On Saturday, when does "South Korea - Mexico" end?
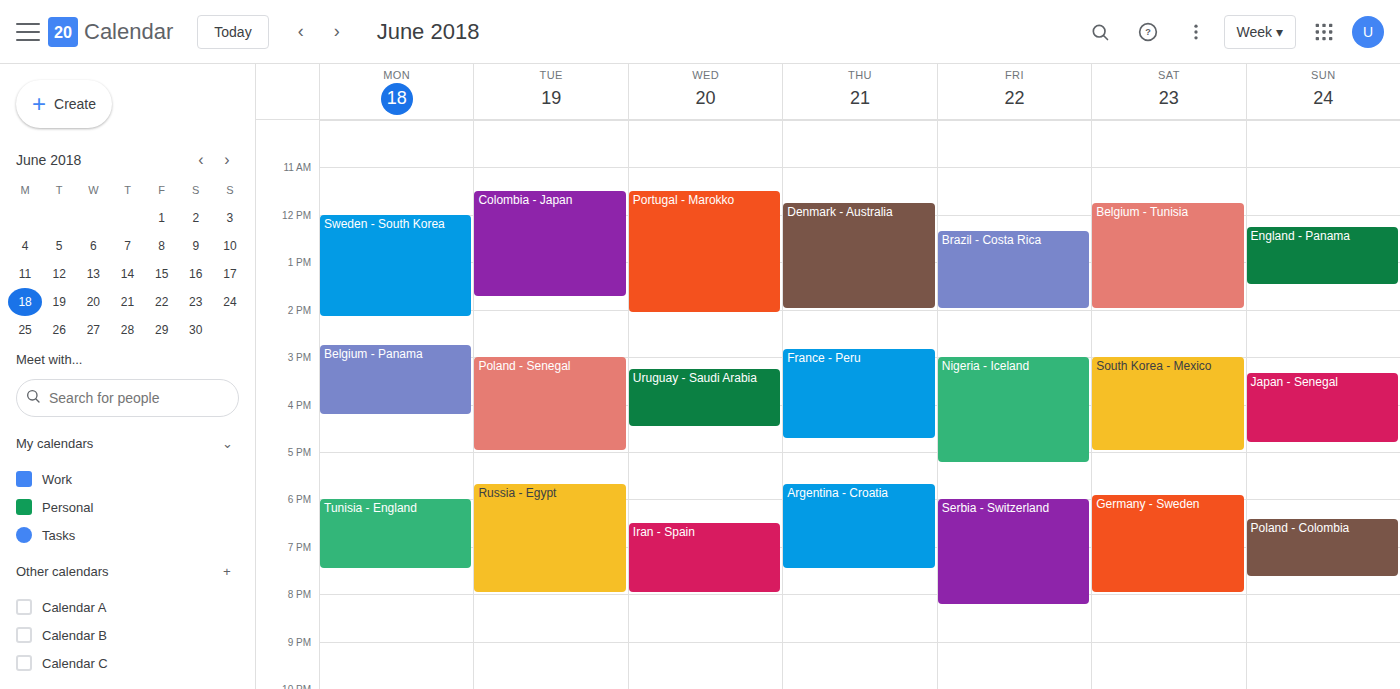
5:00 PM